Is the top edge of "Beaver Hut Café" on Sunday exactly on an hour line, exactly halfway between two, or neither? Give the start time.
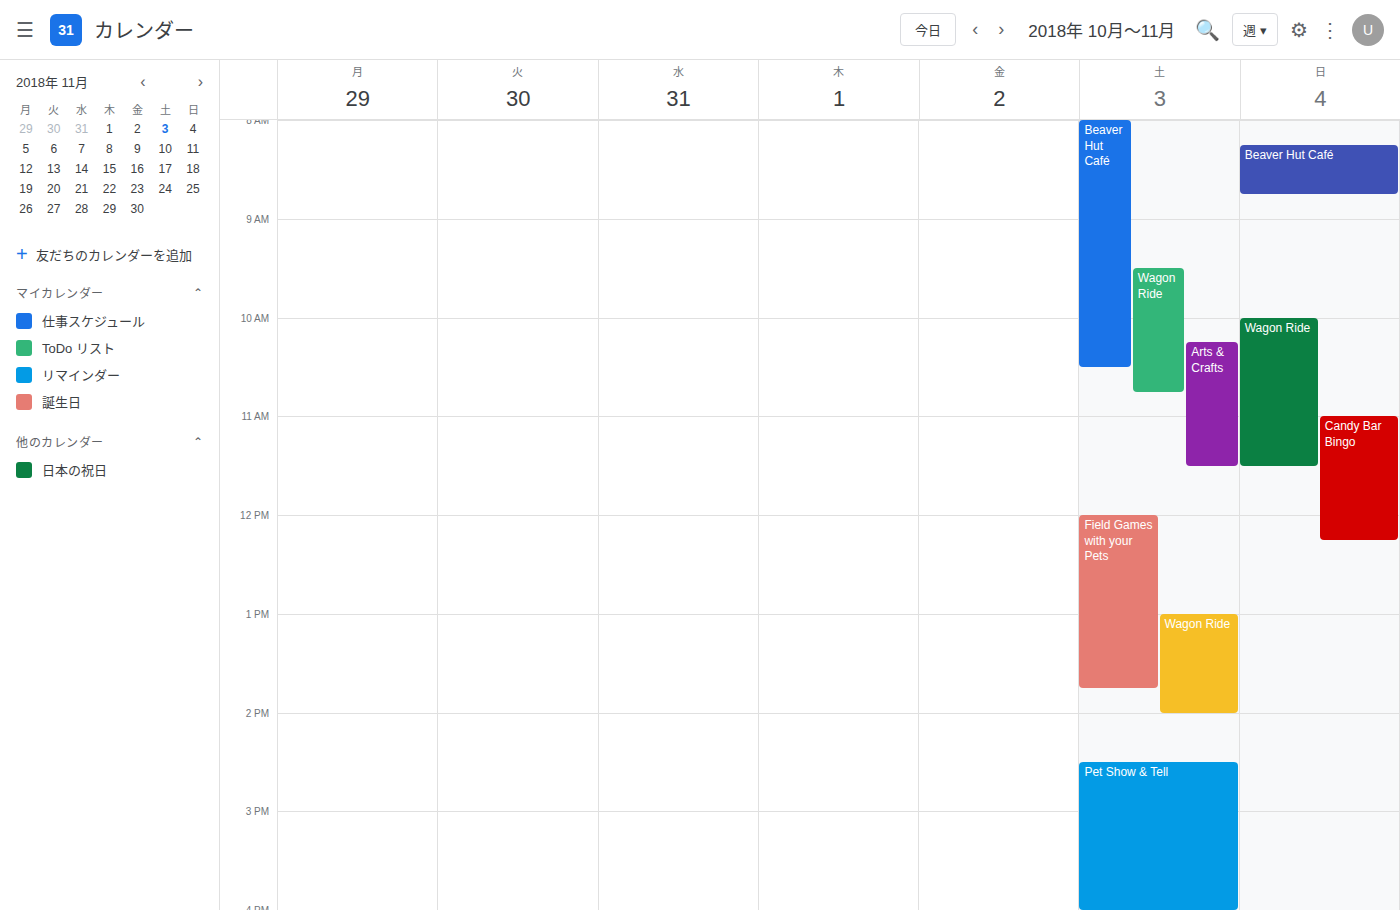
8:15 AM -- neither: a quarter of the way from the 8 AM line to the 9 AM line.